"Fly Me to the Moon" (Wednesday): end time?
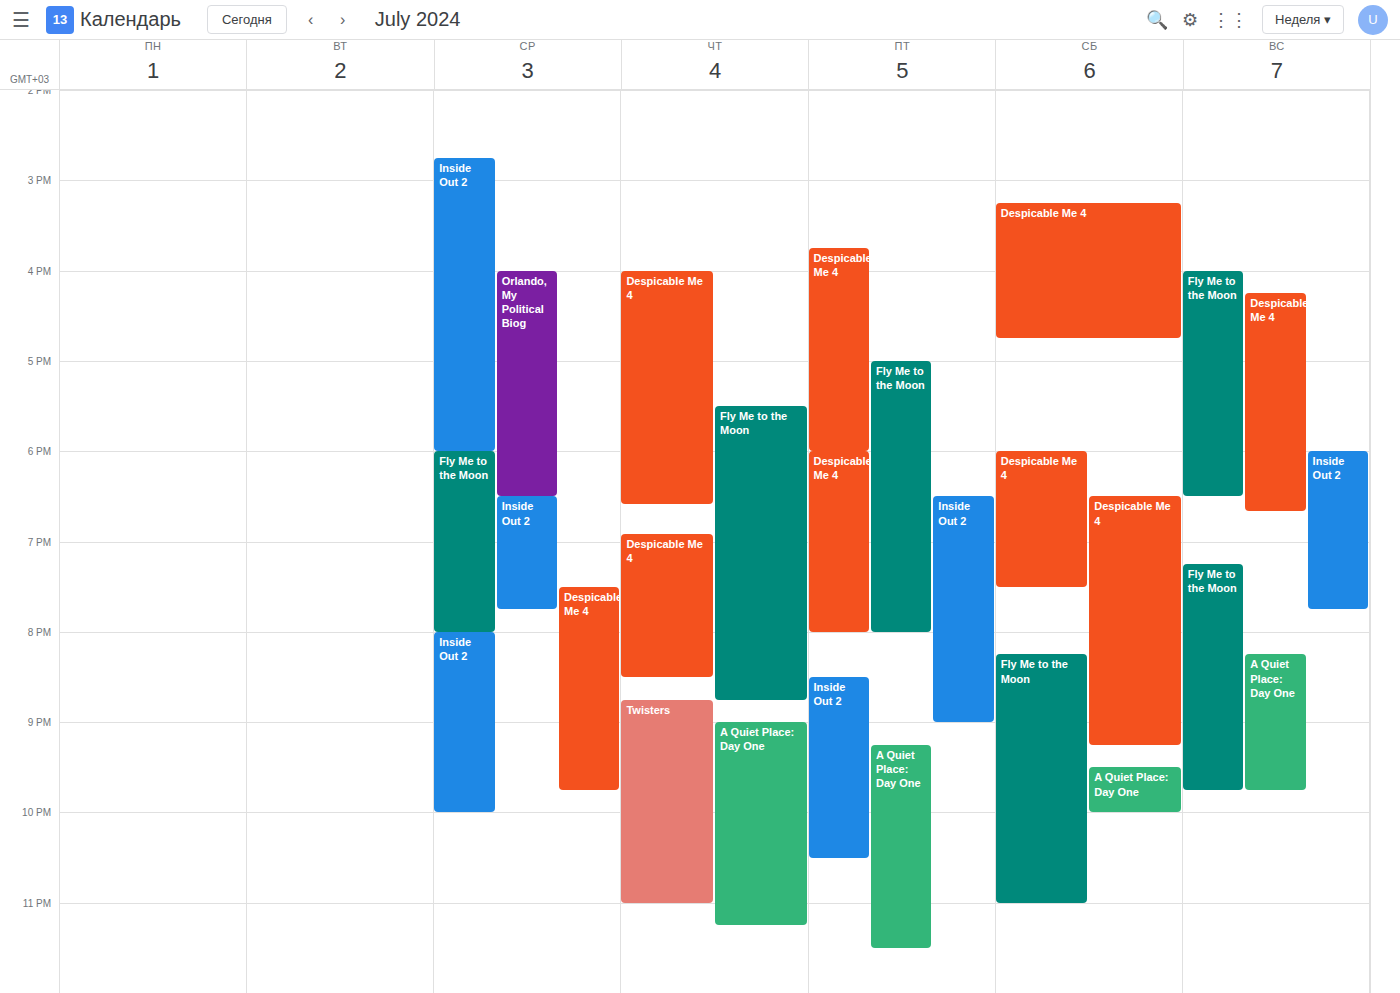
8:00 PM